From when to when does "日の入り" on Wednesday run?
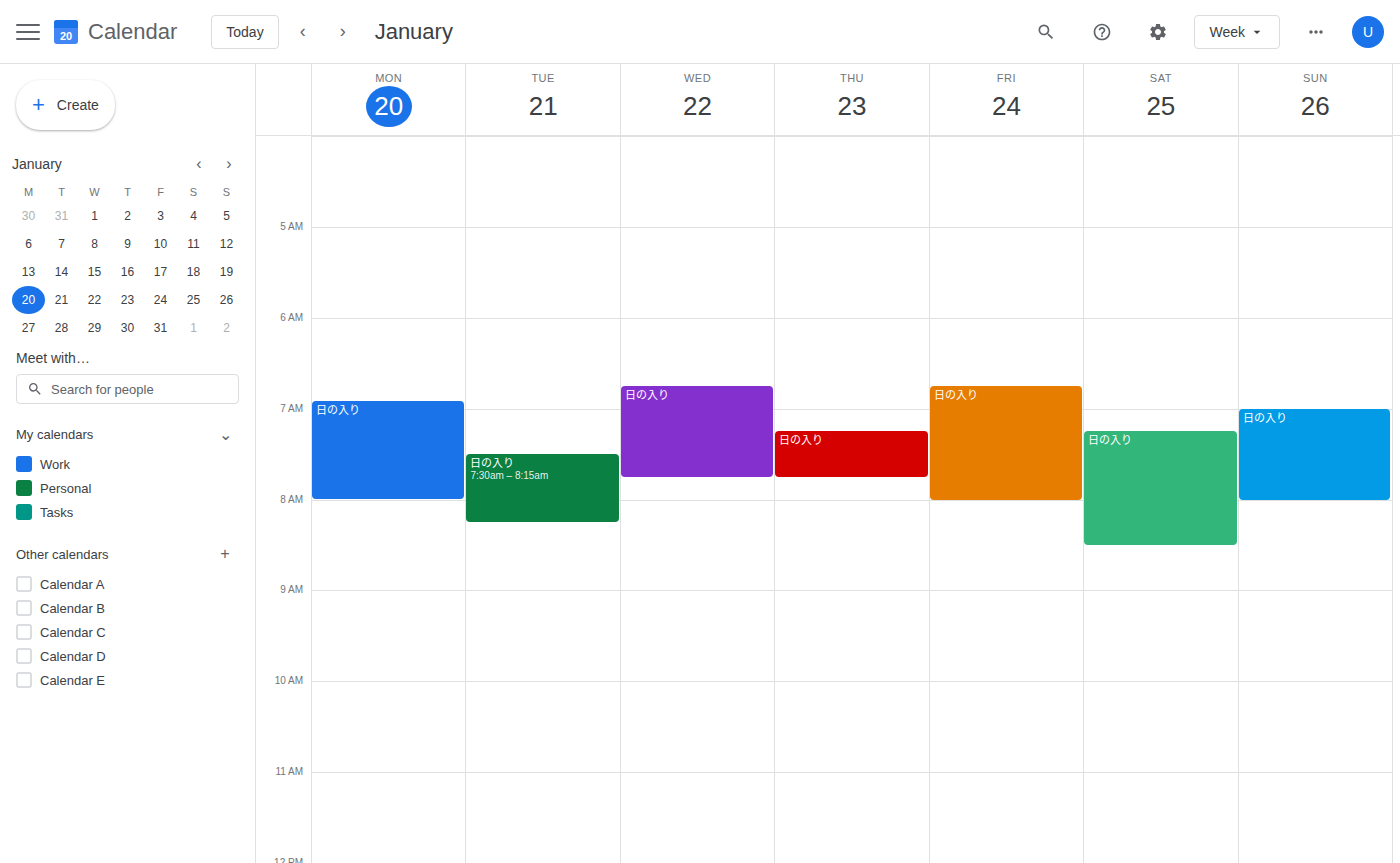
6:45 AM to 7:45 AM